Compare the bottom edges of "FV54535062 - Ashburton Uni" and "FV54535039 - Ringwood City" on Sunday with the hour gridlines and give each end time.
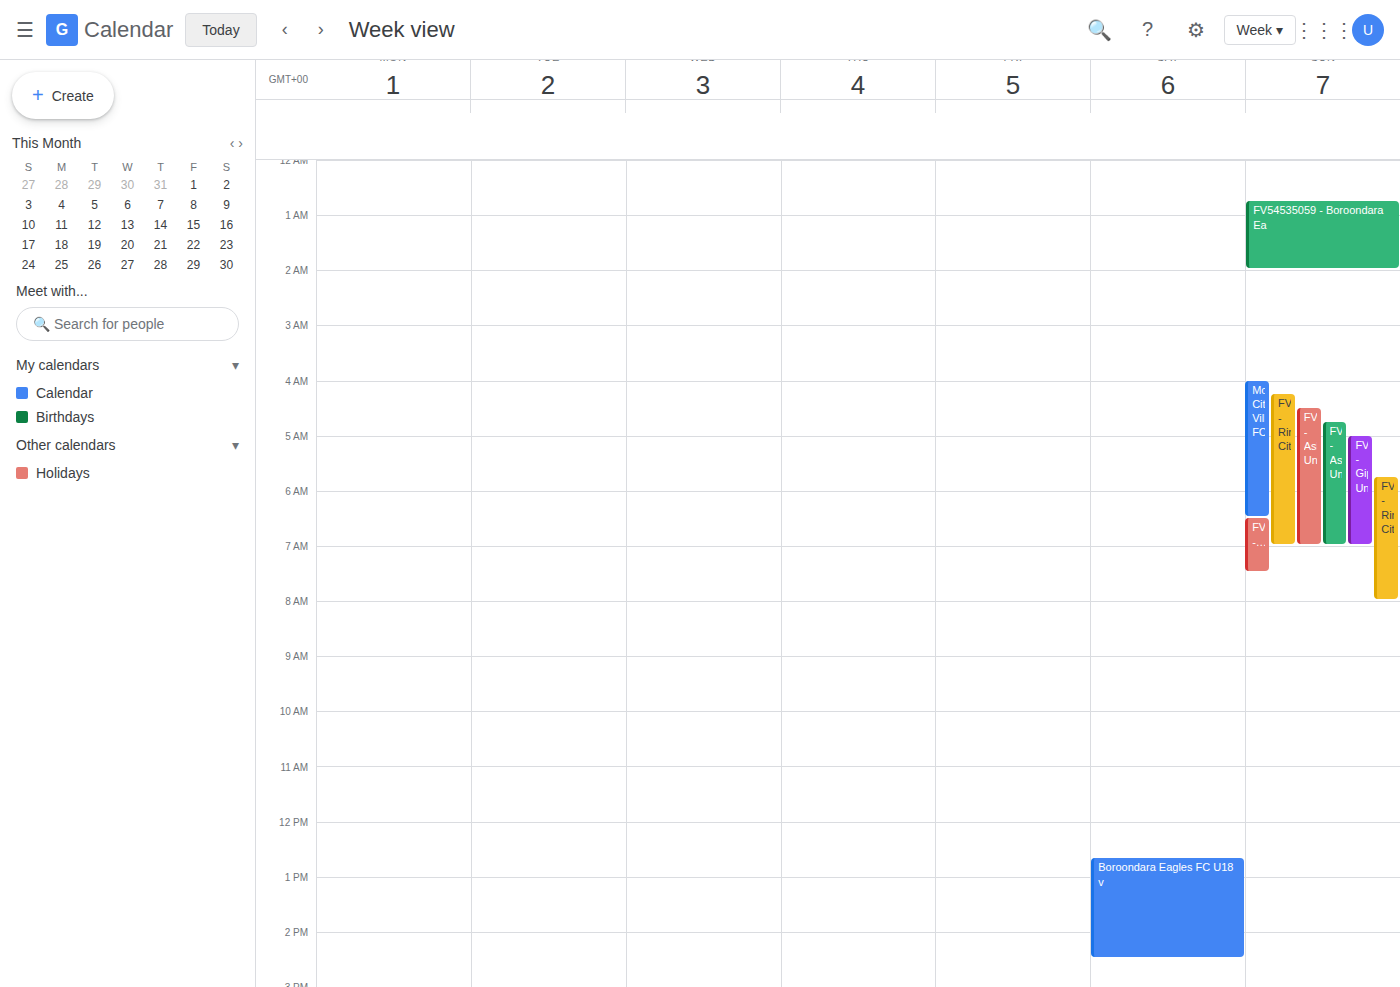
"FV54535062 - Ashburton Uni": 7:00 AM, exactly on the 7 AM line. "FV54535039 - Ringwood City": 8:00 AM, exactly on the 8 AM line.